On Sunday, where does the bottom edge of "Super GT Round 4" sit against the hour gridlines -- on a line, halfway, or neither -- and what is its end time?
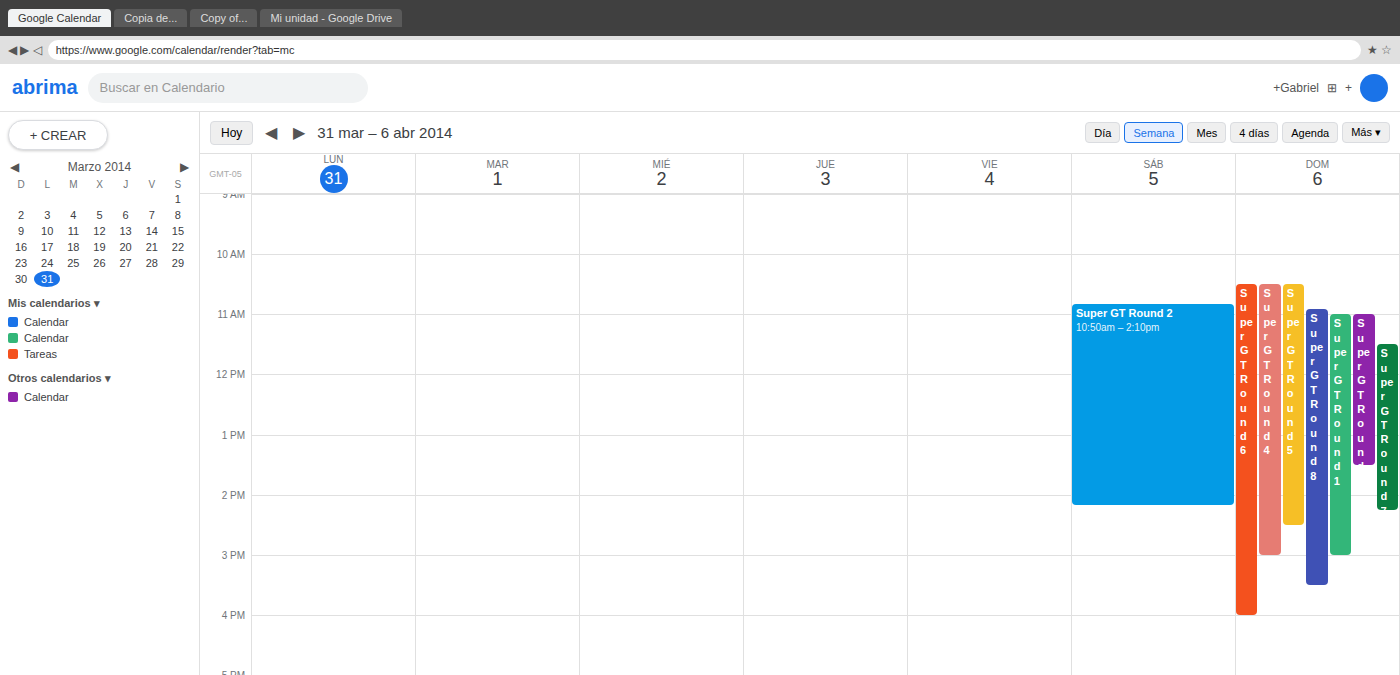
3:00 PM -- exactly on the 3 PM line.